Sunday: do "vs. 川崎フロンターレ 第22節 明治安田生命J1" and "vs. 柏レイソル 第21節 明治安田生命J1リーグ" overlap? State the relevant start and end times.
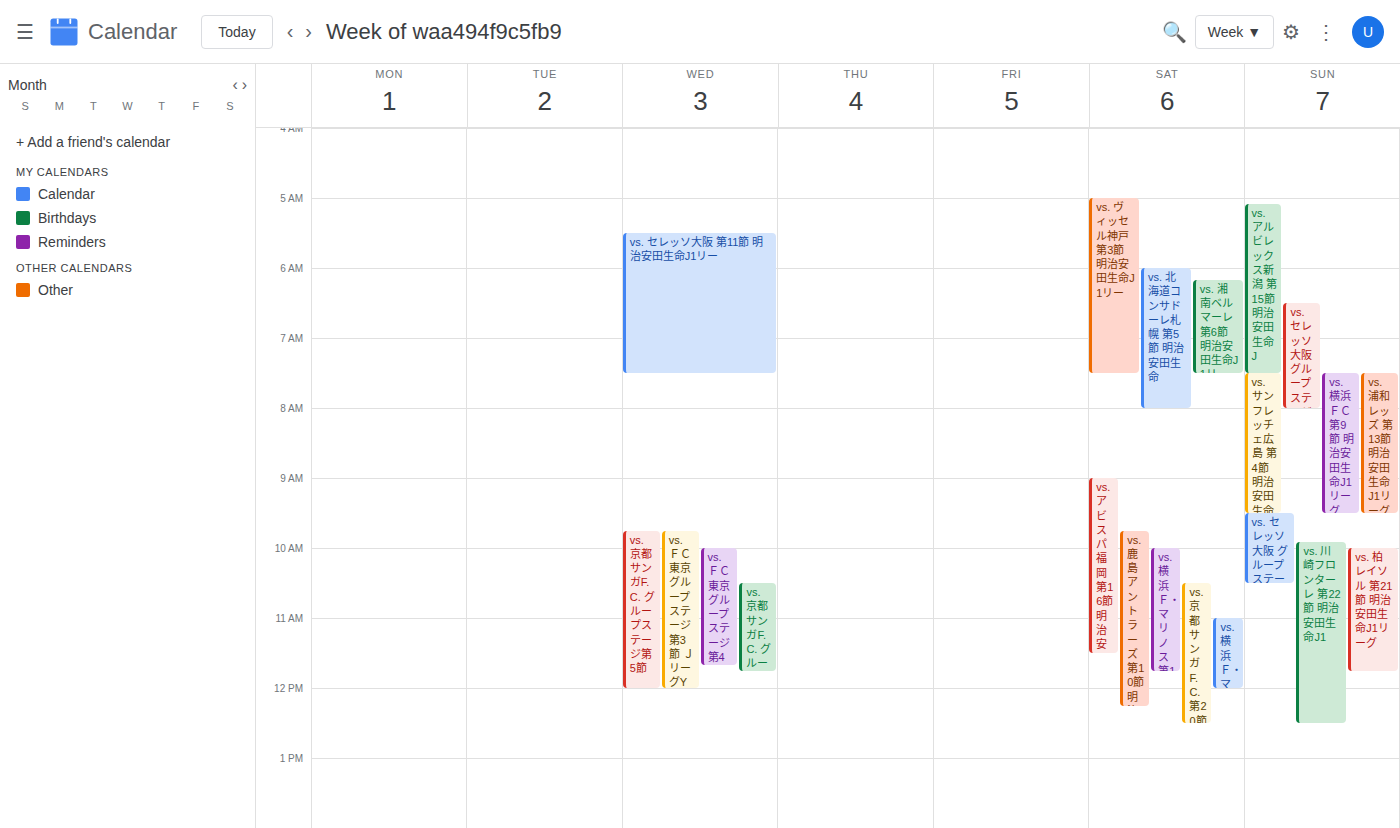
"vs. 柏レイソル 第21節 明治安田生命J1リーグ" runs 10:00 AM to 11:45 AM, inside "vs. 川崎フロンターレ 第22節 明治安田生命J1" -- they overlap.